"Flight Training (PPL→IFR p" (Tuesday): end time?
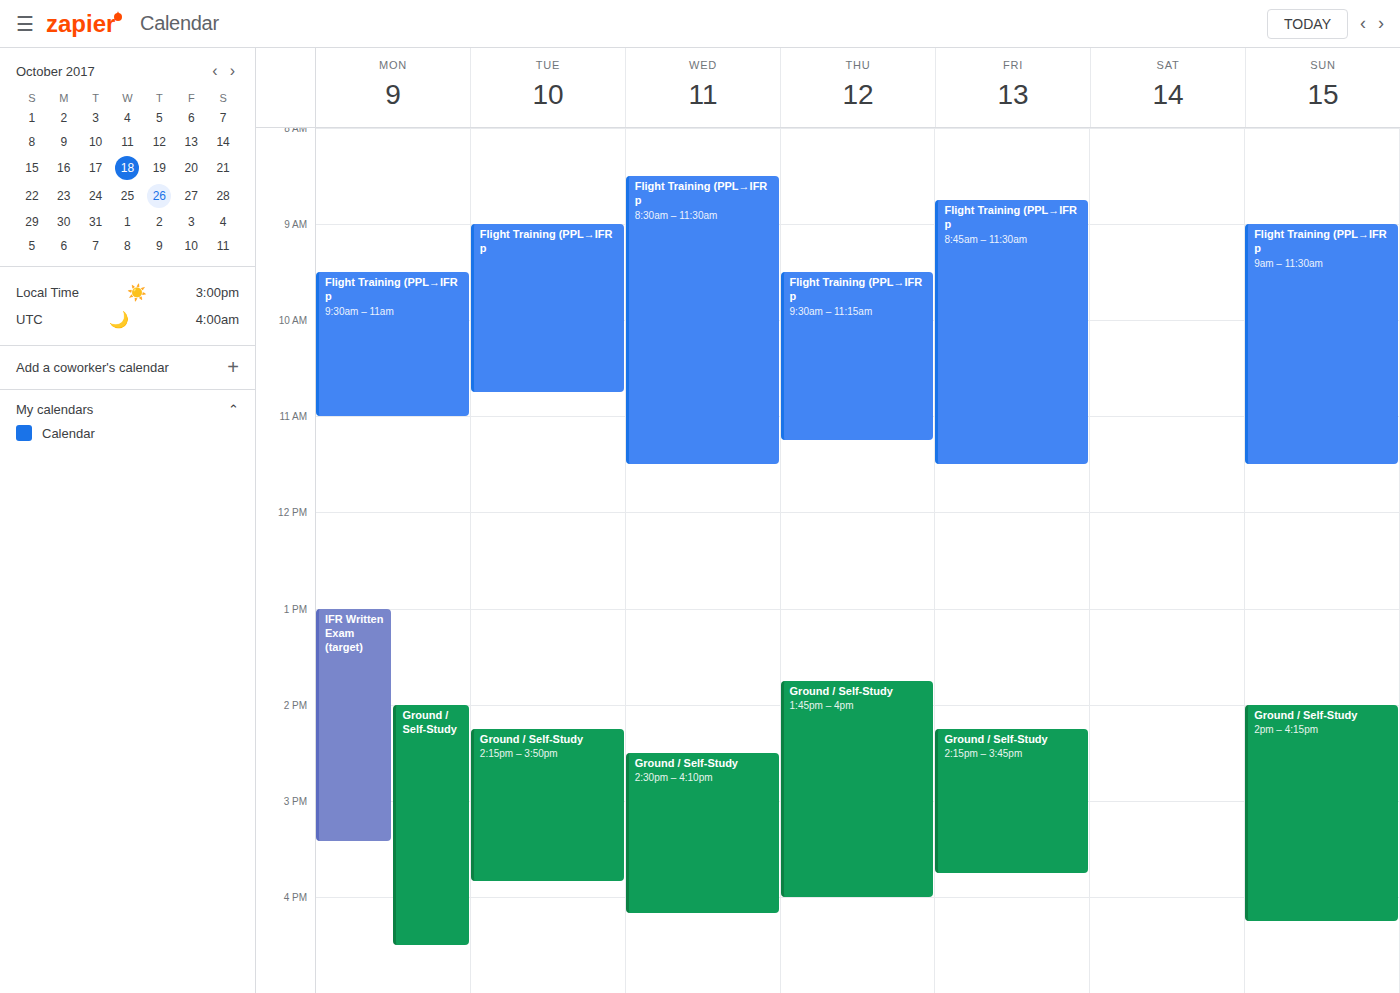
10:45